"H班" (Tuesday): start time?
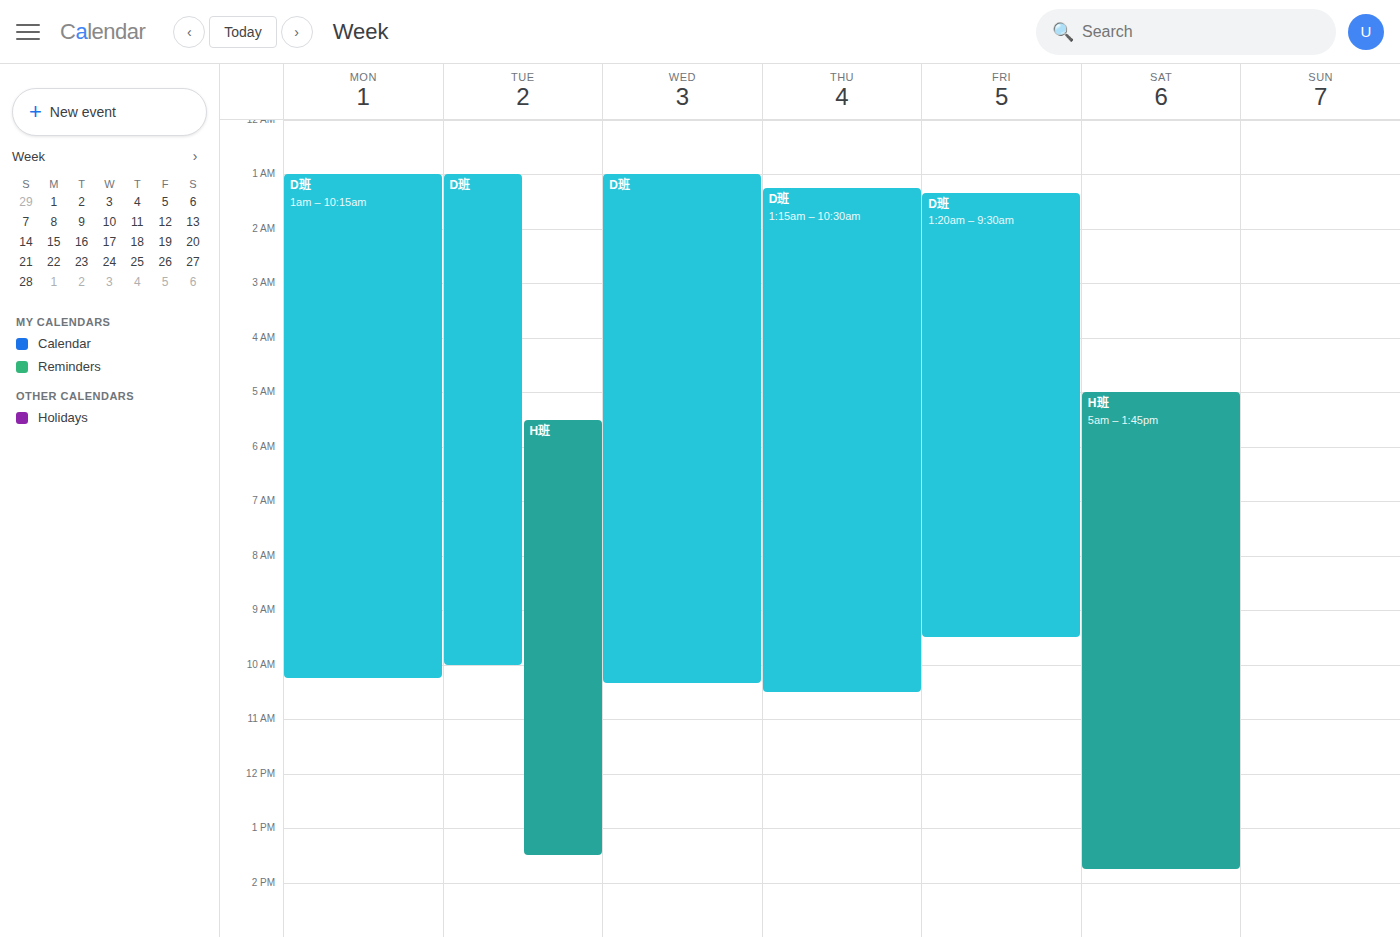
5:30 AM